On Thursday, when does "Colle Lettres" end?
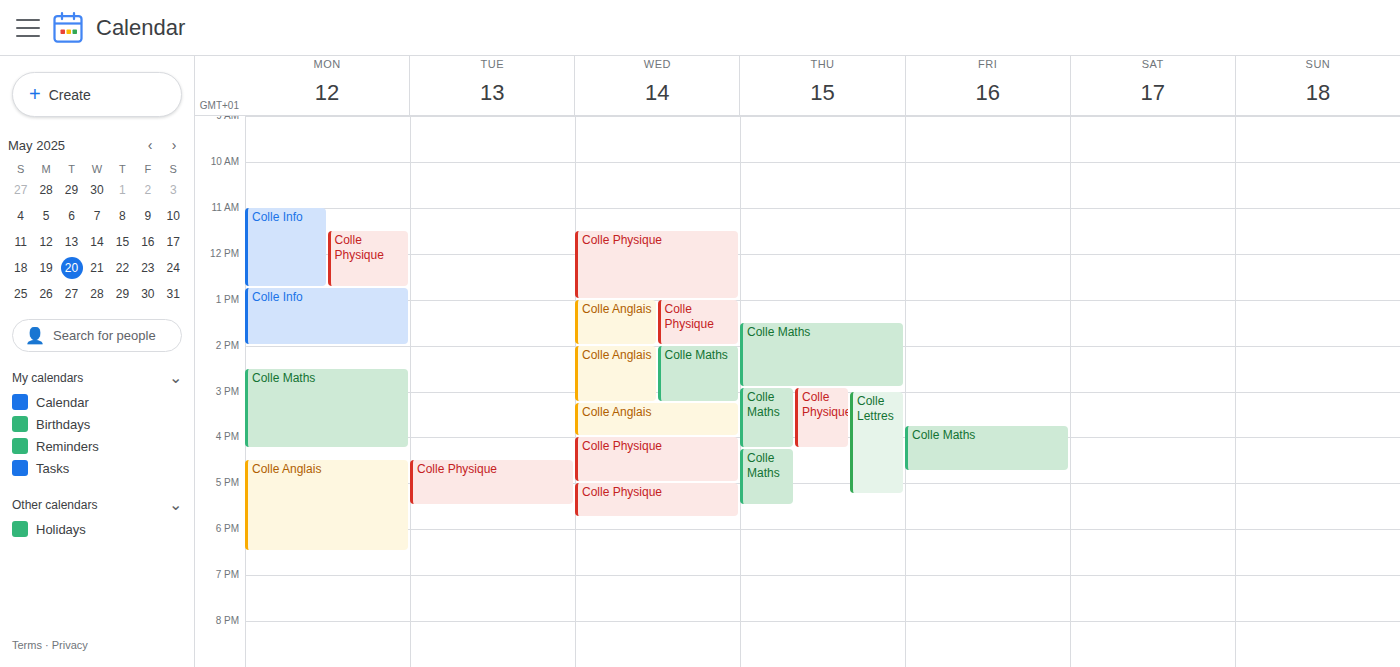
5:15 PM